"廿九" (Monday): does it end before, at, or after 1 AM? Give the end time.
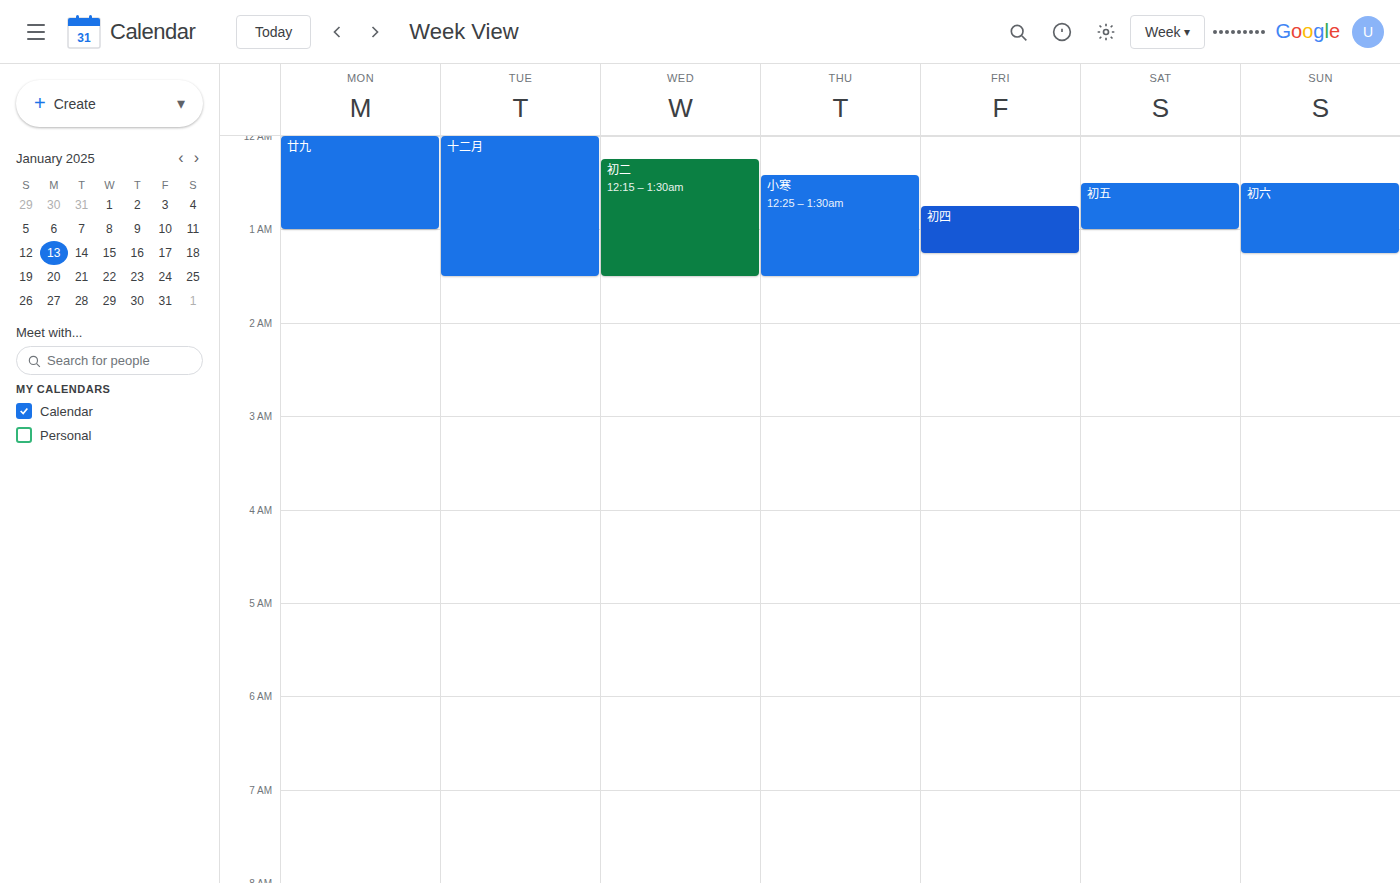
1:00 AM -- exactly at 1 AM, on the 1 AM line.